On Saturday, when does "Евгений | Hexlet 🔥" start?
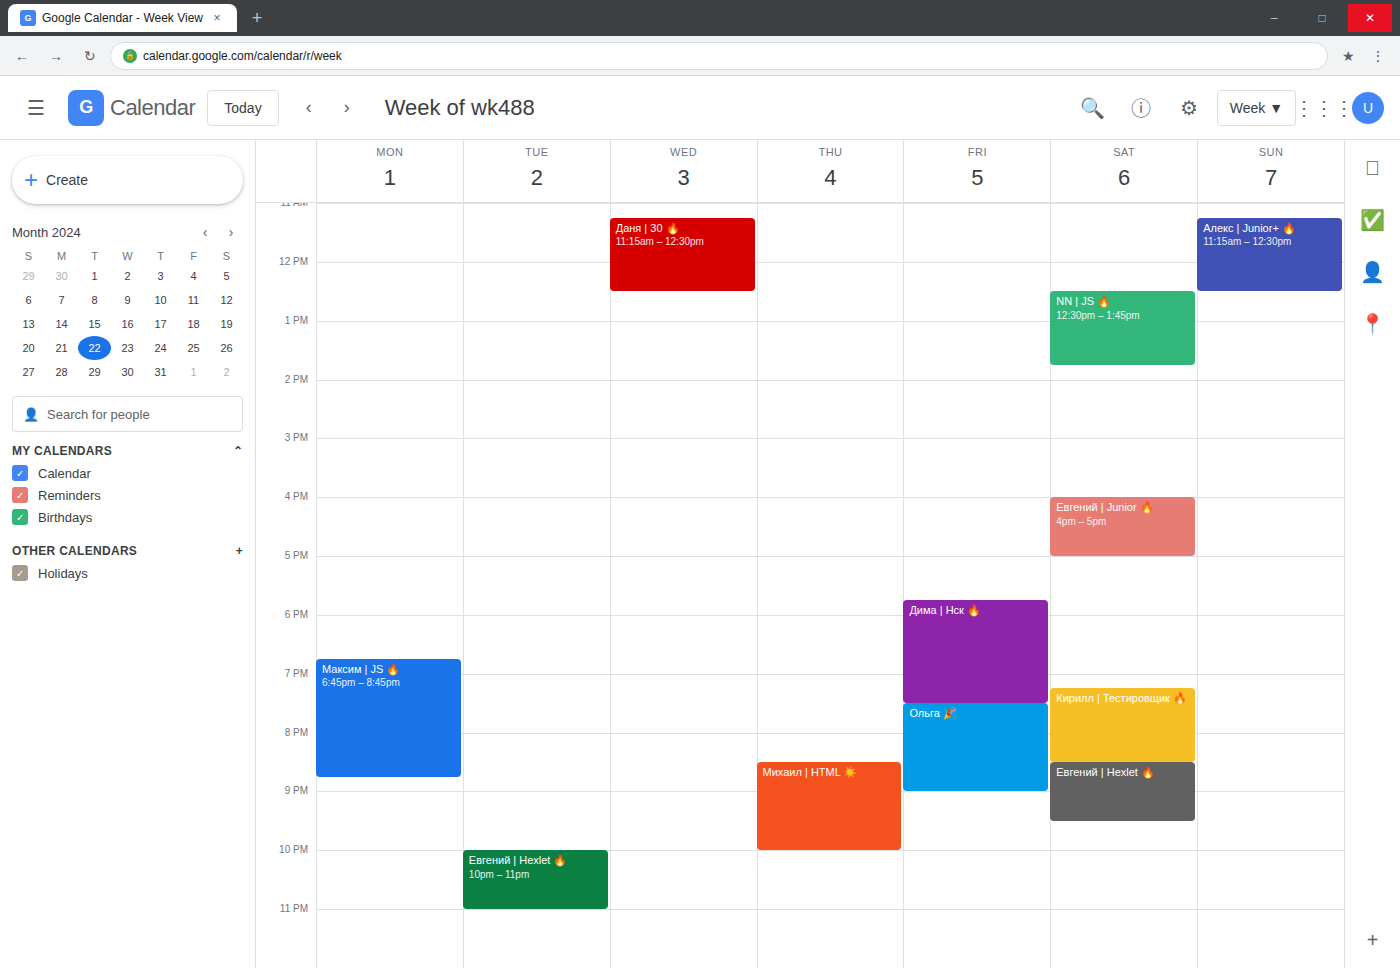
8:30 PM